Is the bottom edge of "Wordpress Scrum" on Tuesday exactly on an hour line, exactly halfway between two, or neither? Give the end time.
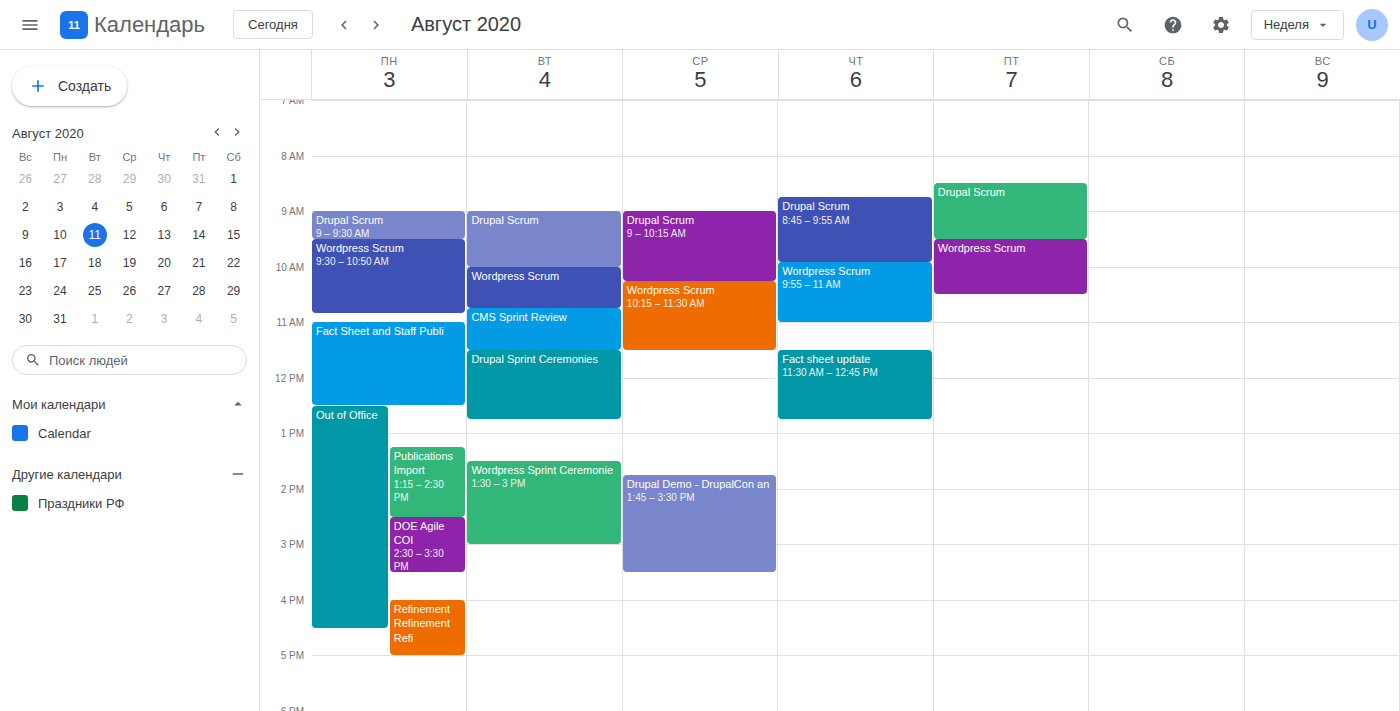
10:45 -- neither: three quarters of the way from the 10:00 line to the 11:00 line.